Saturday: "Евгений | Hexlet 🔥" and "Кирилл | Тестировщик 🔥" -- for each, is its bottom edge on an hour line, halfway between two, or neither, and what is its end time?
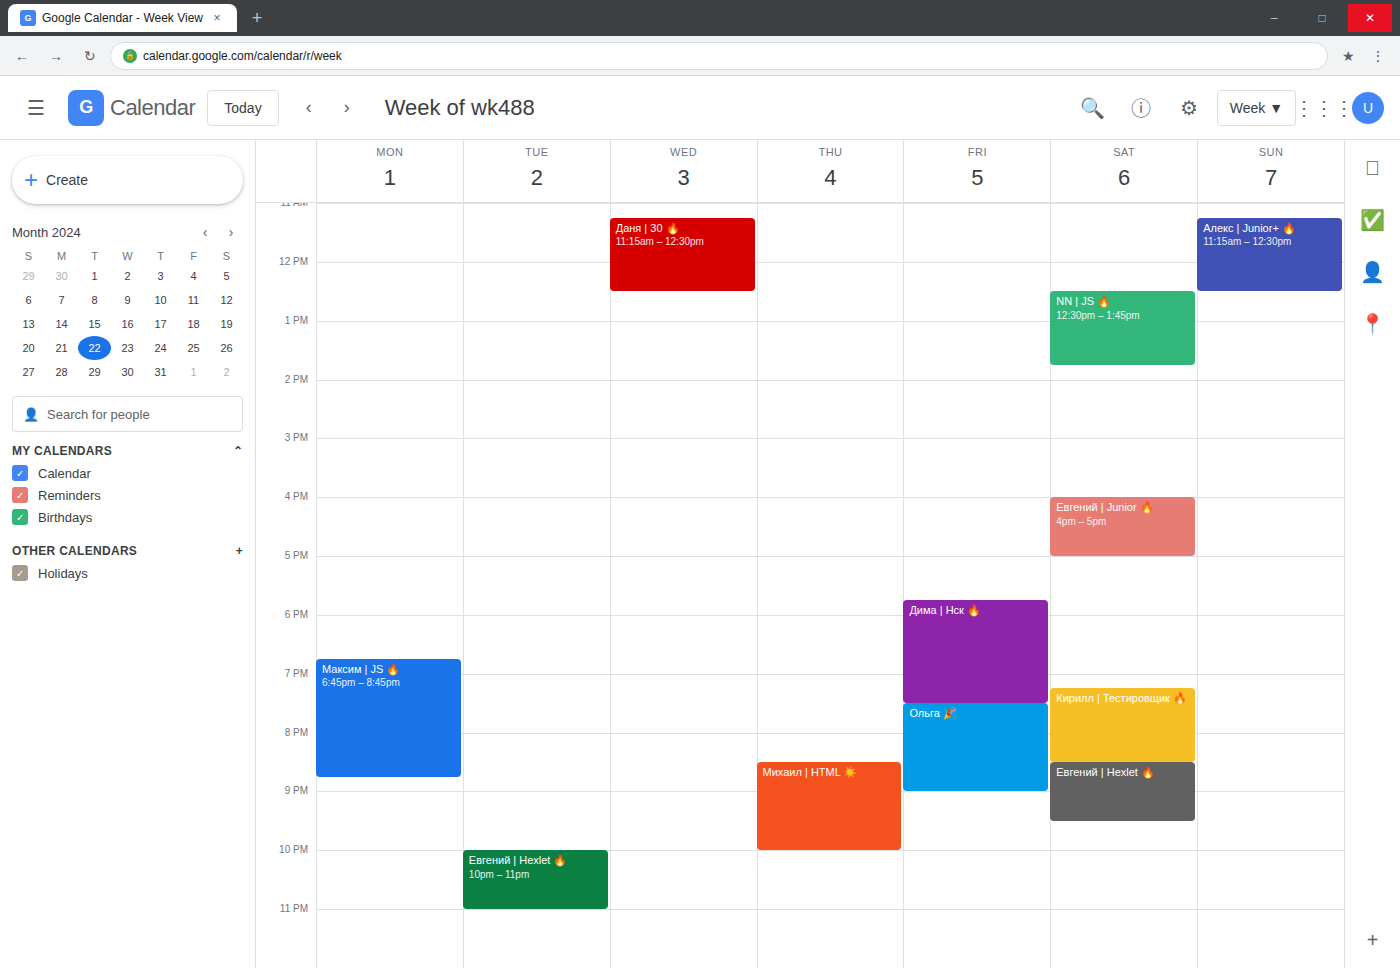
"Евгений | Hexlet 🔥": 9:30 PM, halfway between the 9 PM and 10 PM lines. "Кирилл | Тестировщик 🔥": 8:30 PM, halfway between the 8 PM and 9 PM lines.